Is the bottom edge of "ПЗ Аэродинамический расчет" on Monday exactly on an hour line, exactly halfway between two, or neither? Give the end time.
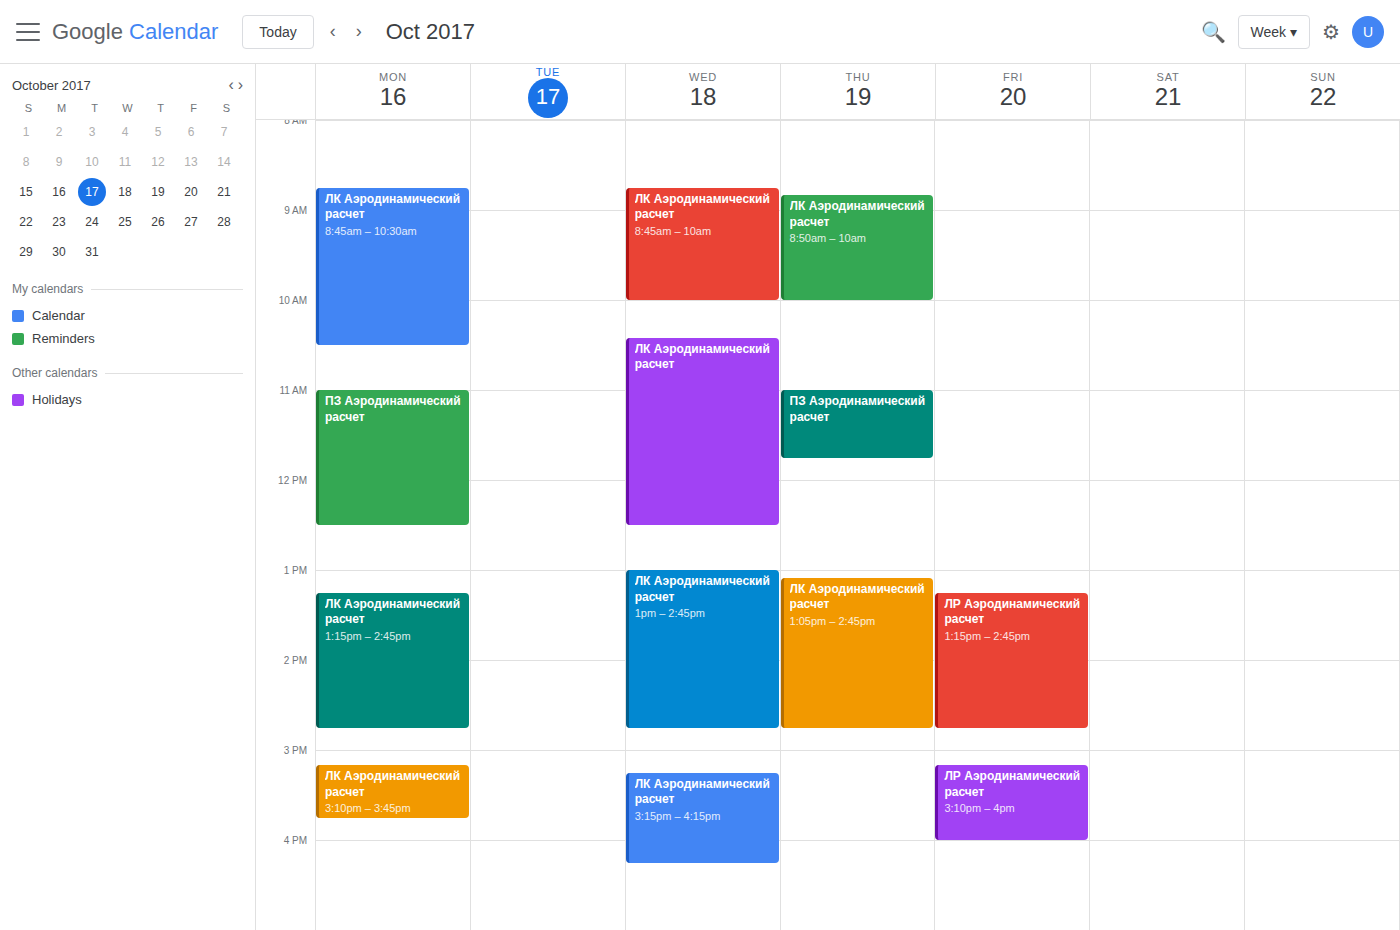
12:30 PM -- halfway between the 12 PM and 1 PM lines.